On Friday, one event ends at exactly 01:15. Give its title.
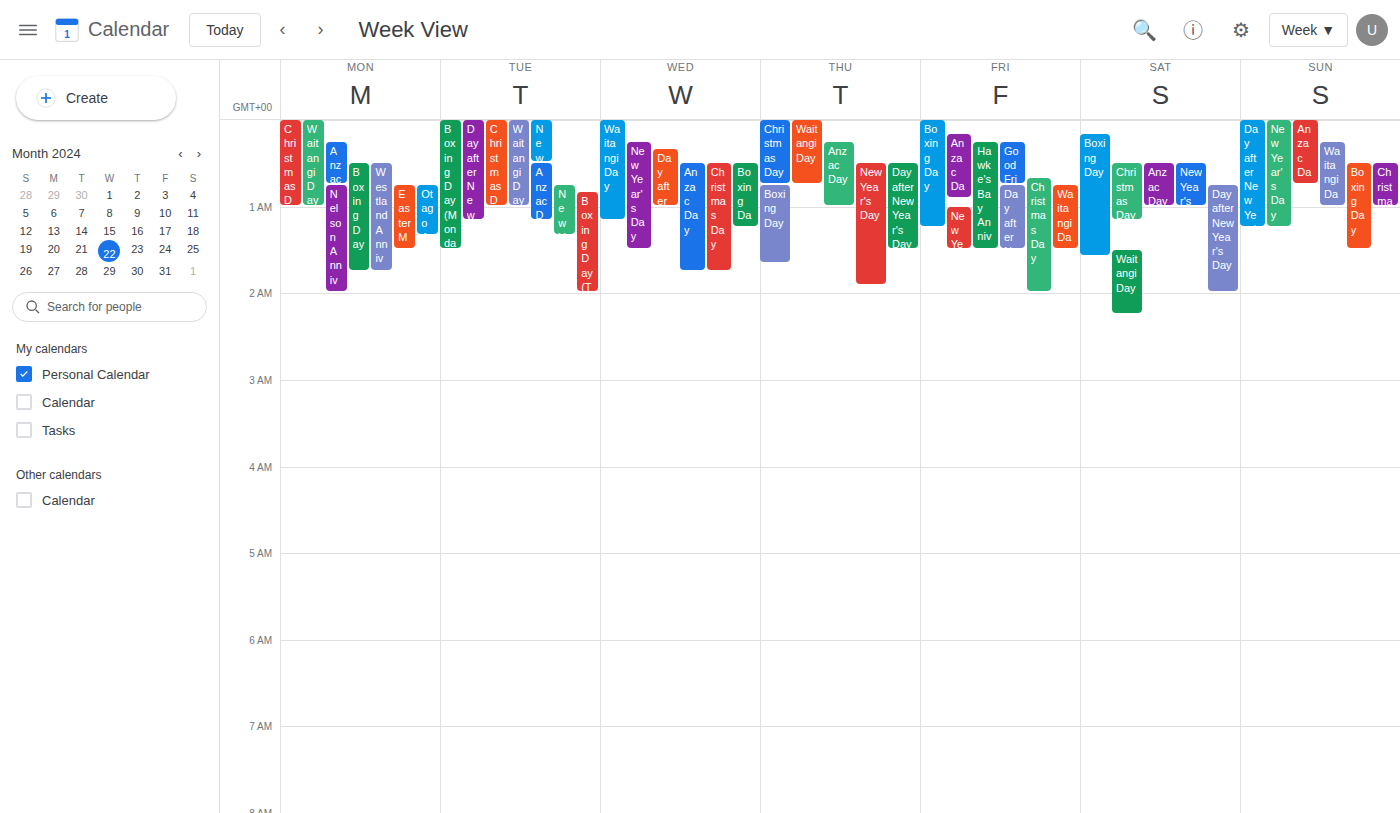
"Boxing Day"